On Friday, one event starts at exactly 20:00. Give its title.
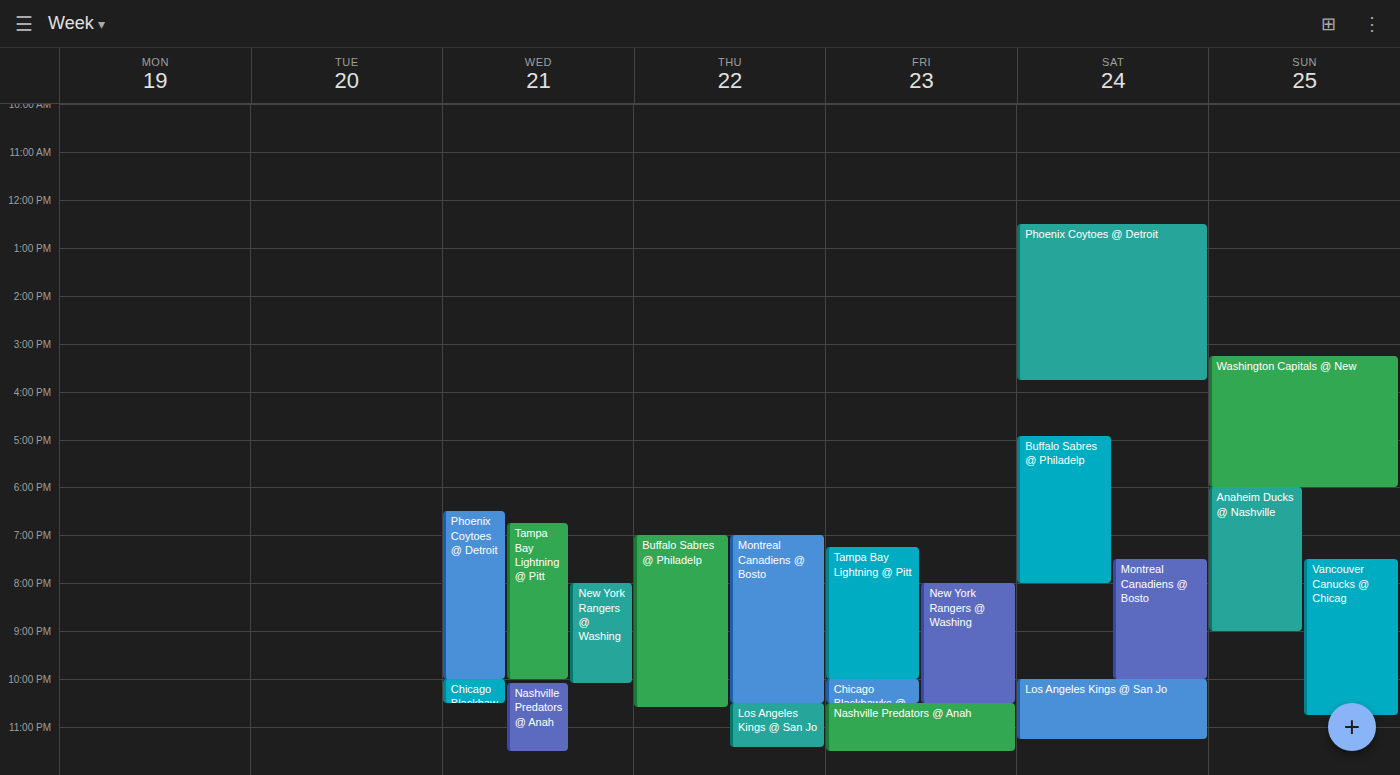
"New York Rangers @ Washing"